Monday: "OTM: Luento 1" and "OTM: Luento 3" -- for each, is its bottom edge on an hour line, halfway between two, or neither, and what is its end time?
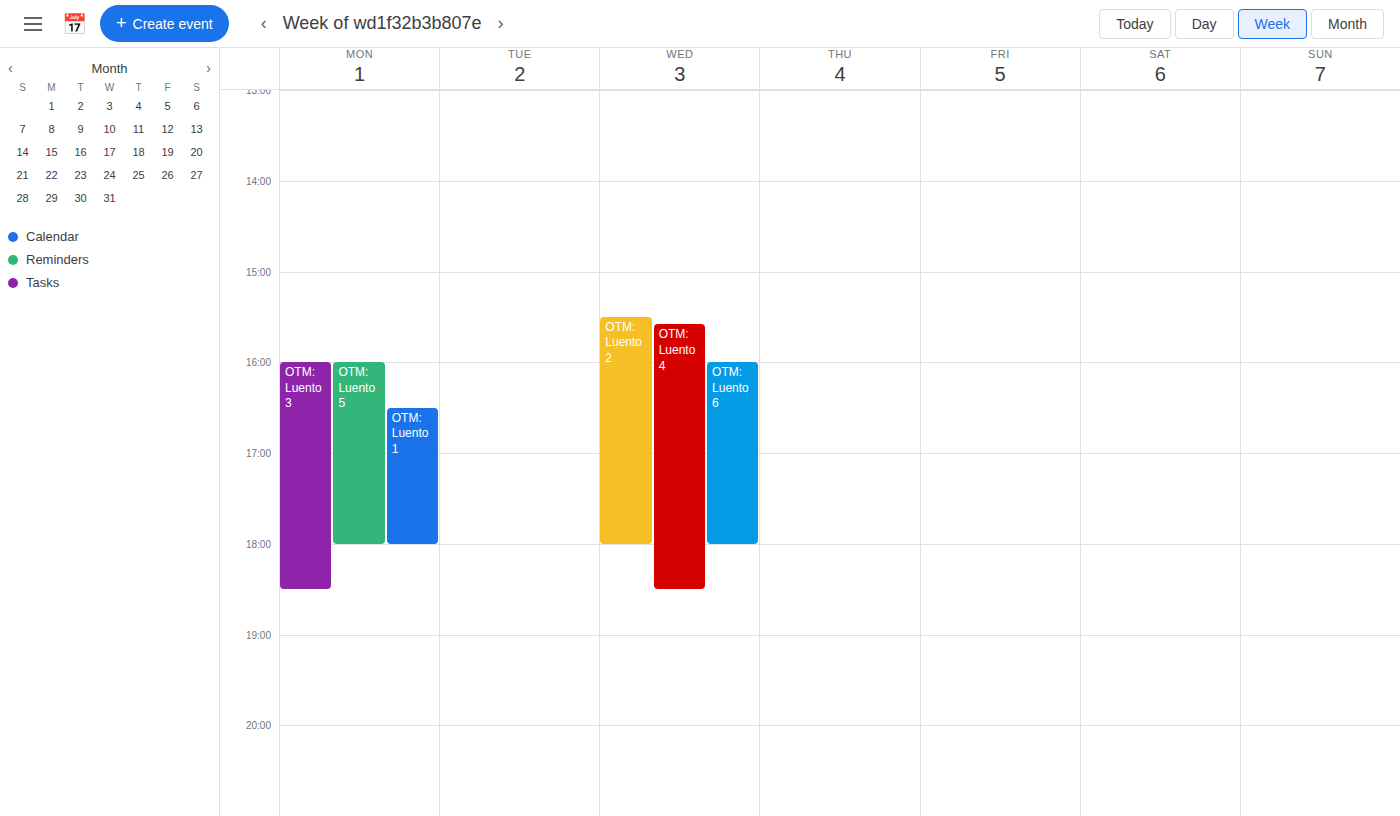
"OTM: Luento 1": 6:00 PM, exactly on the 6 PM line. "OTM: Luento 3": 6:30 PM, halfway between the 6 PM and 7 PM lines.